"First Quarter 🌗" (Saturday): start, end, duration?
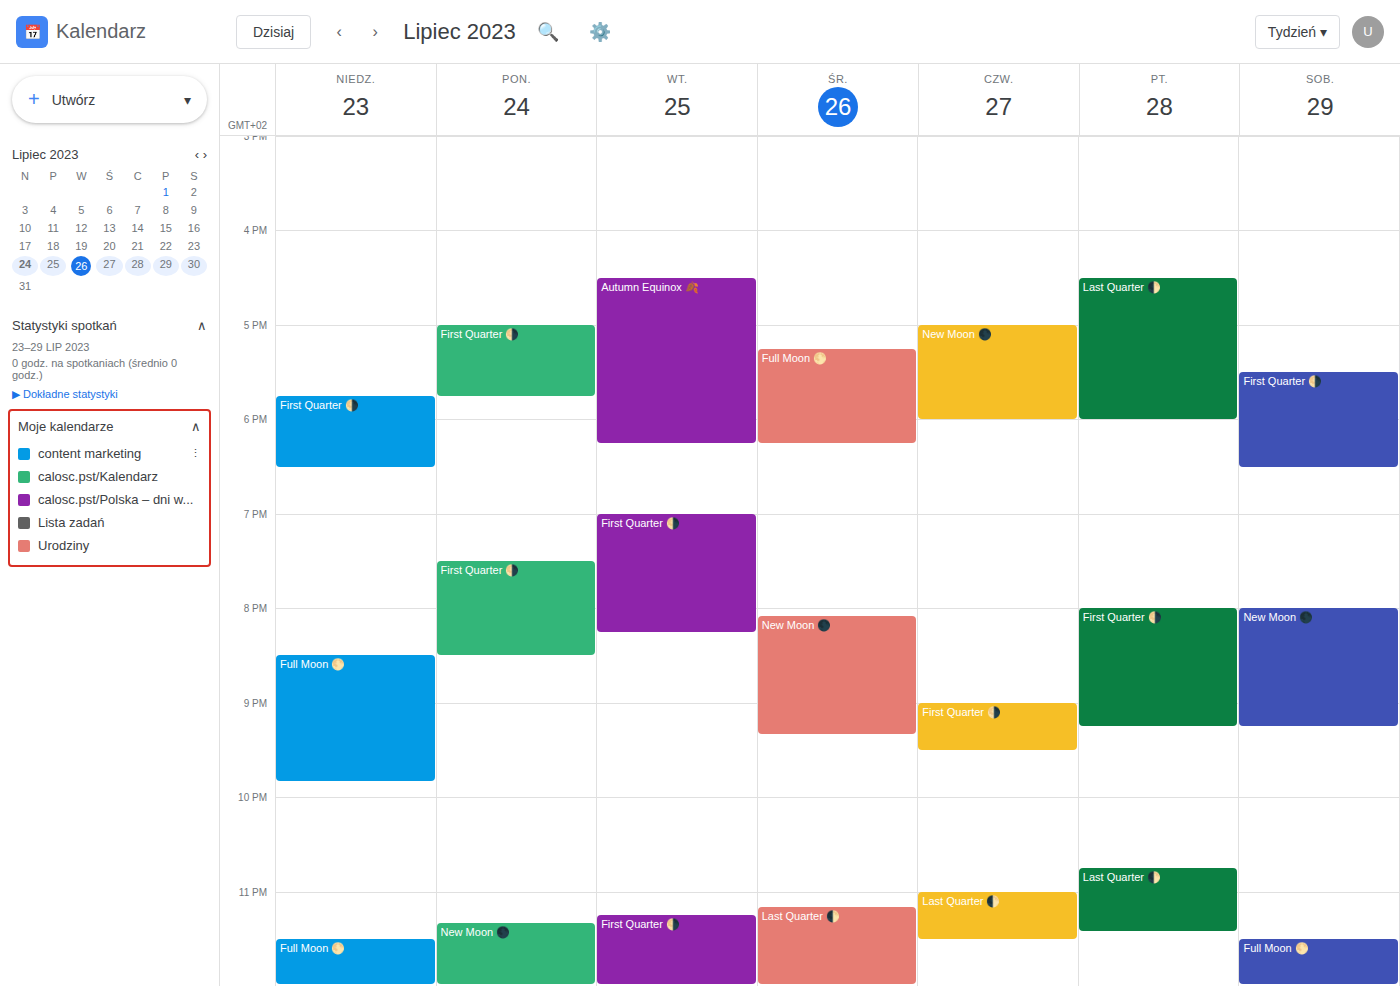
5:30 PM to 6:30 PM, 1 hour